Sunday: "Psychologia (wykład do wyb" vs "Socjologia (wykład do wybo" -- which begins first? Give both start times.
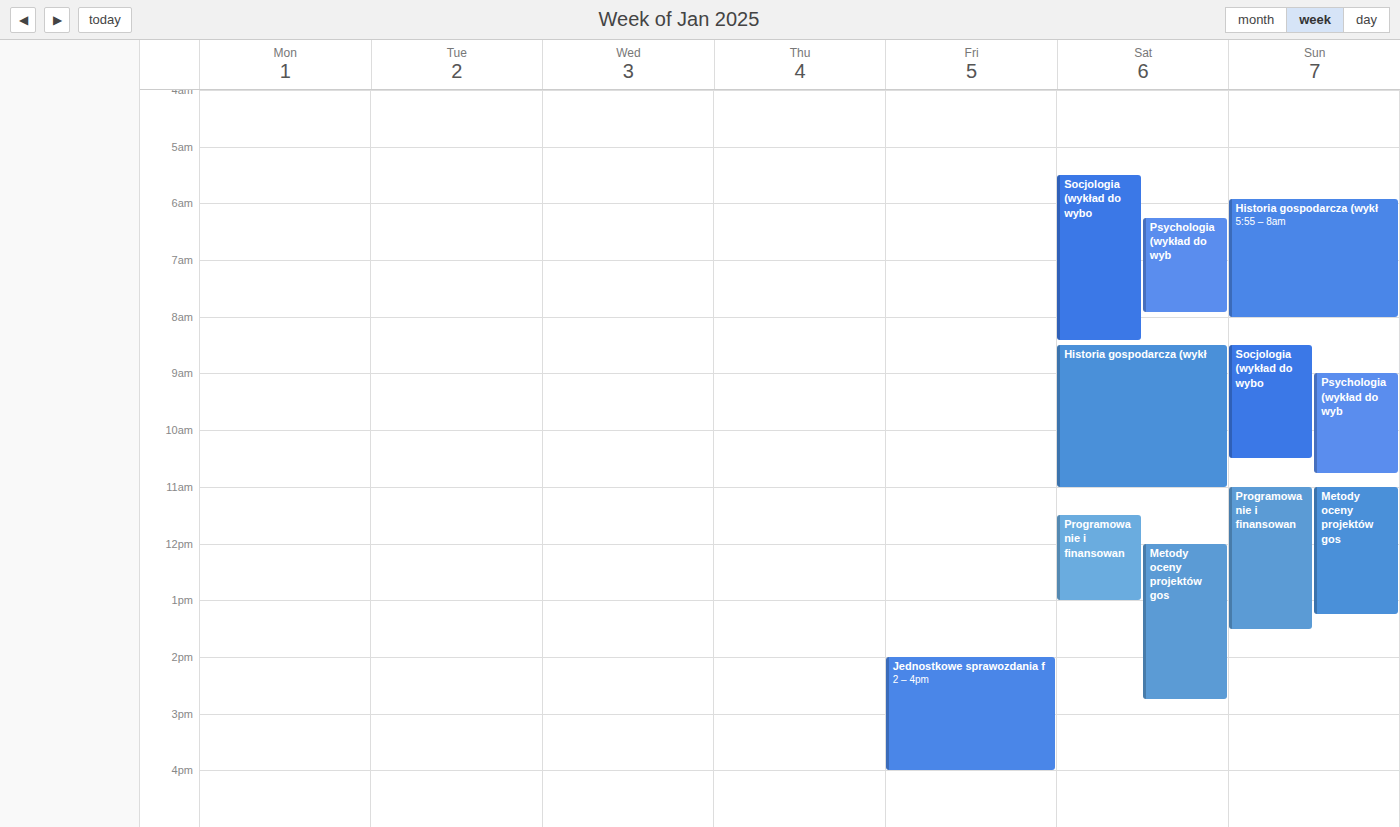
"Socjologia (wykład do wybo" 8:30 AM; "Psychologia (wykład do wyb" 9:00 AM.